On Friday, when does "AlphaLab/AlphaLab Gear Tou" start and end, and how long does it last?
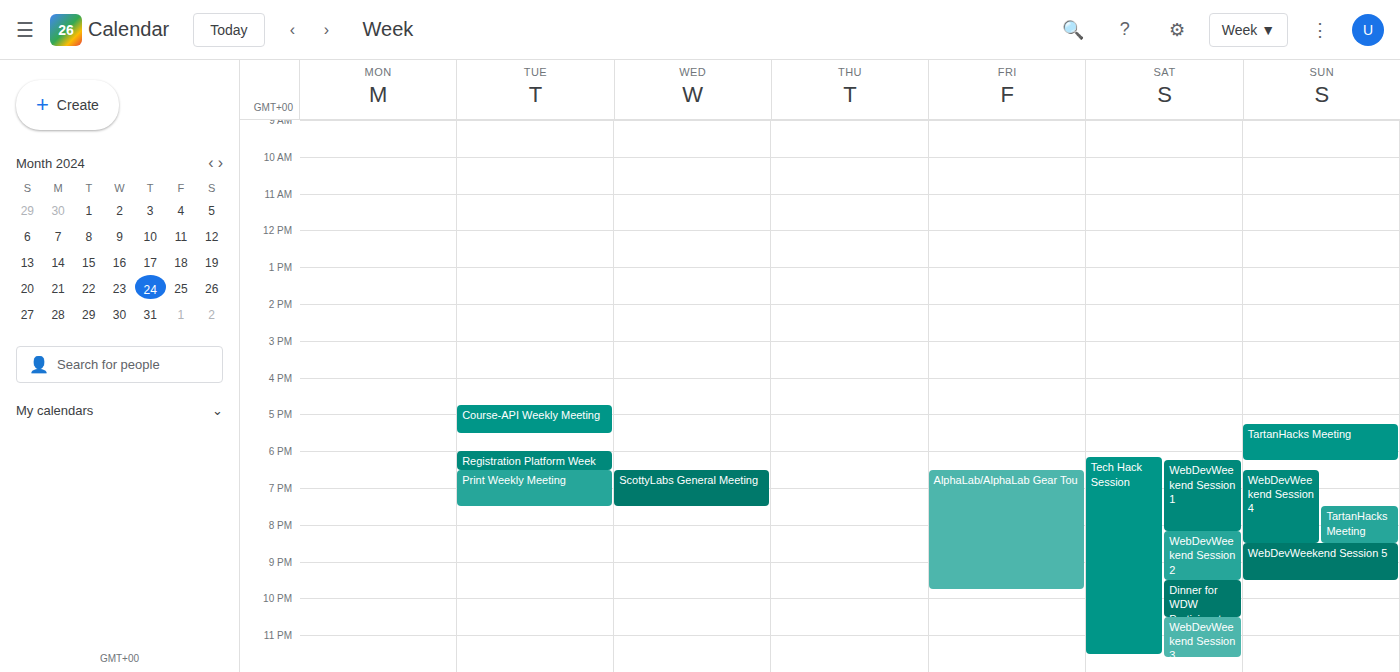
18:30 to 21:45, 3 hours 15 minutes